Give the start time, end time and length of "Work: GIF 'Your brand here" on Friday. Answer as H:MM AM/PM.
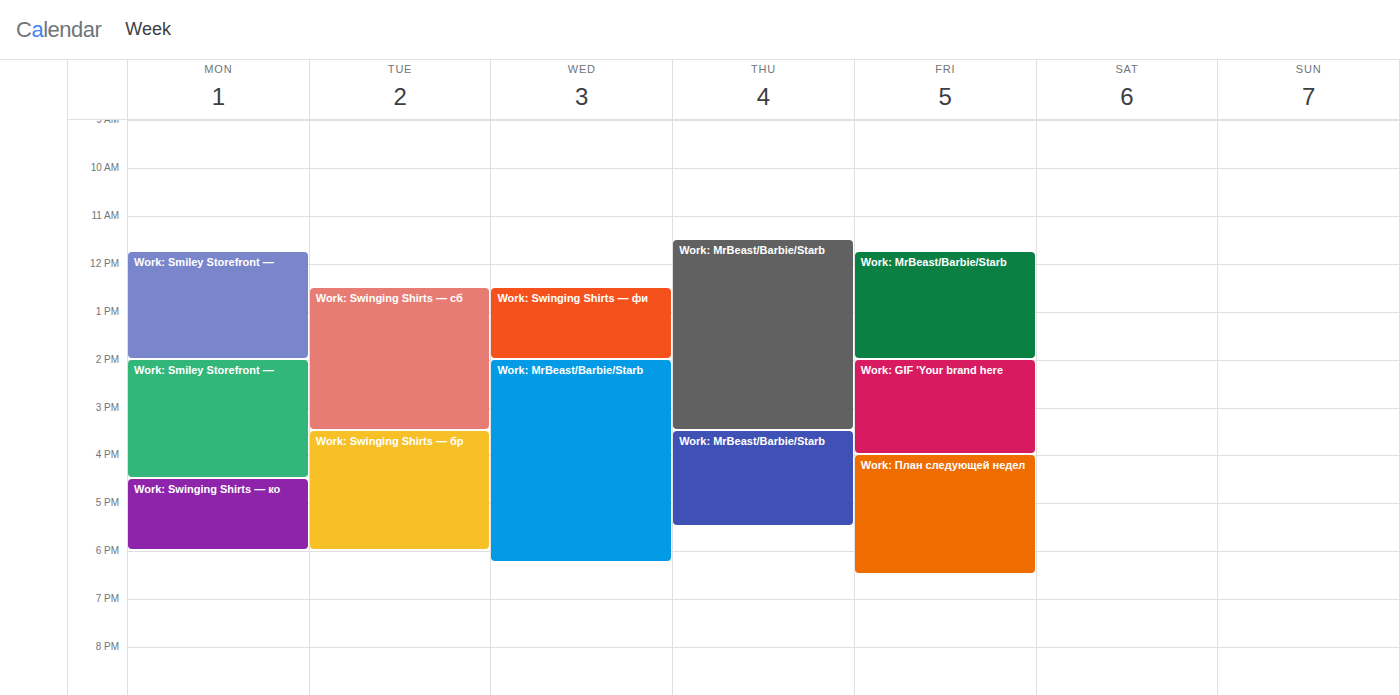
2:00 PM to 4:00 PM, 2 hours